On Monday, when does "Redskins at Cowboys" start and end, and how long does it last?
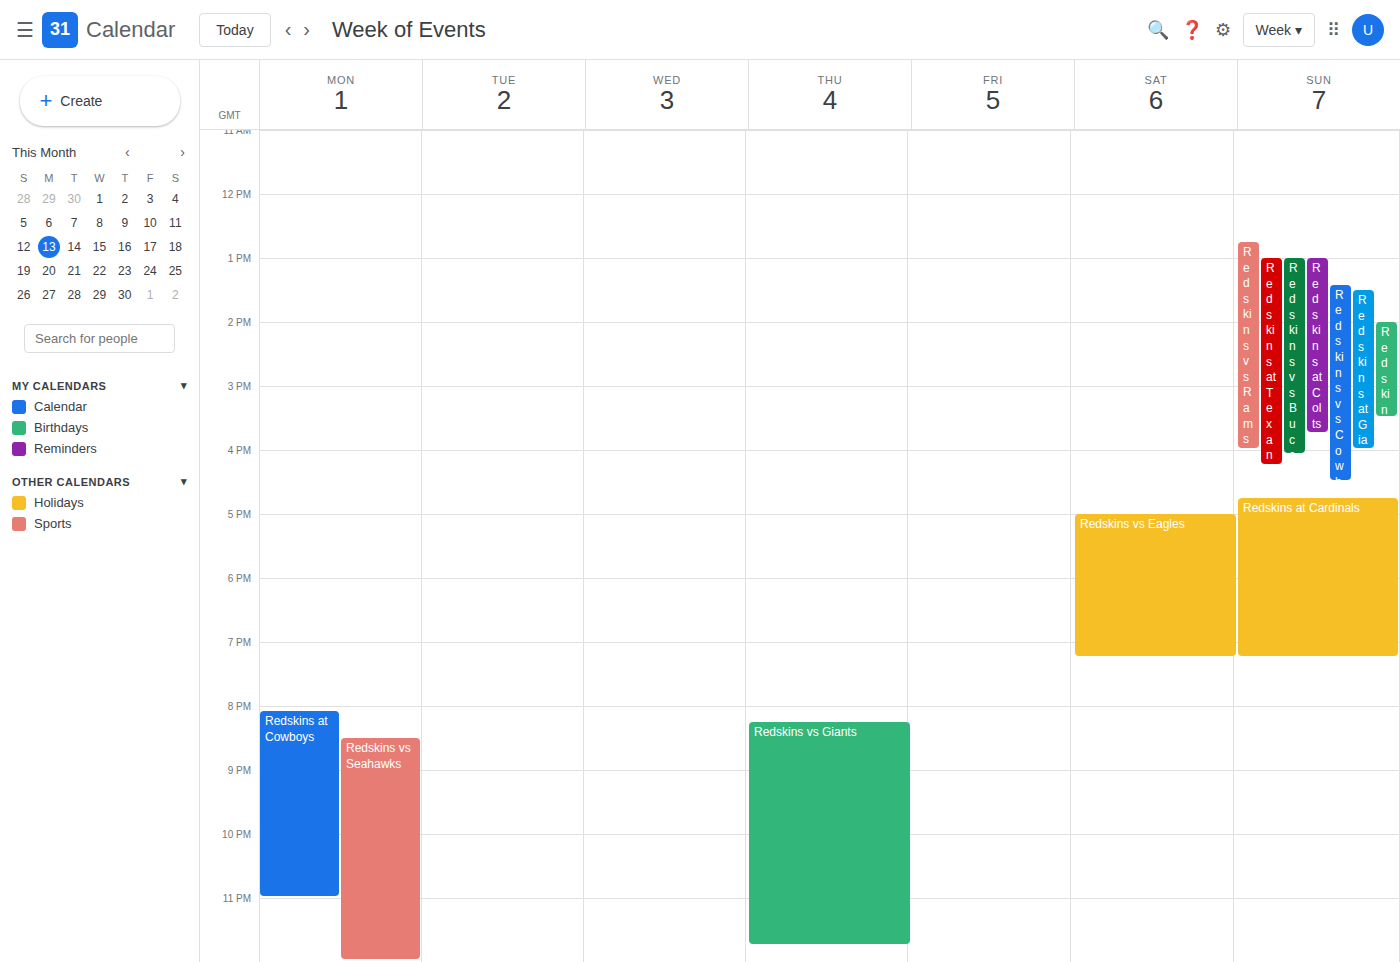
8:05 PM to 11:00 PM, 2 hours 55 minutes